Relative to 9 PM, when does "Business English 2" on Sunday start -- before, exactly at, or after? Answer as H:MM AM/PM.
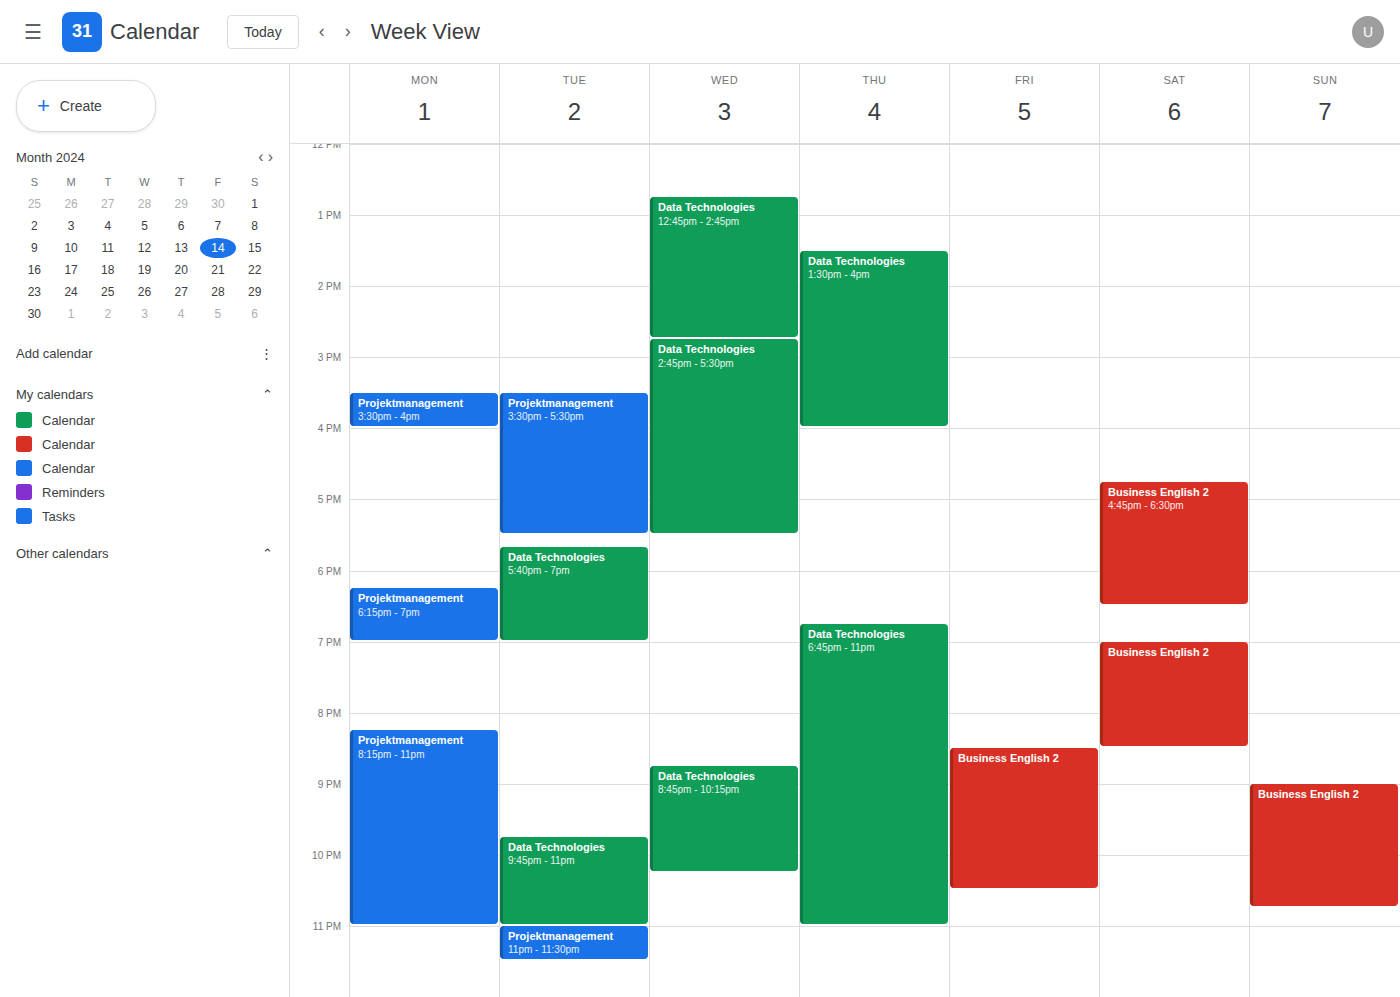
9:00 PM -- exactly at 9 PM, on the 9 PM line.